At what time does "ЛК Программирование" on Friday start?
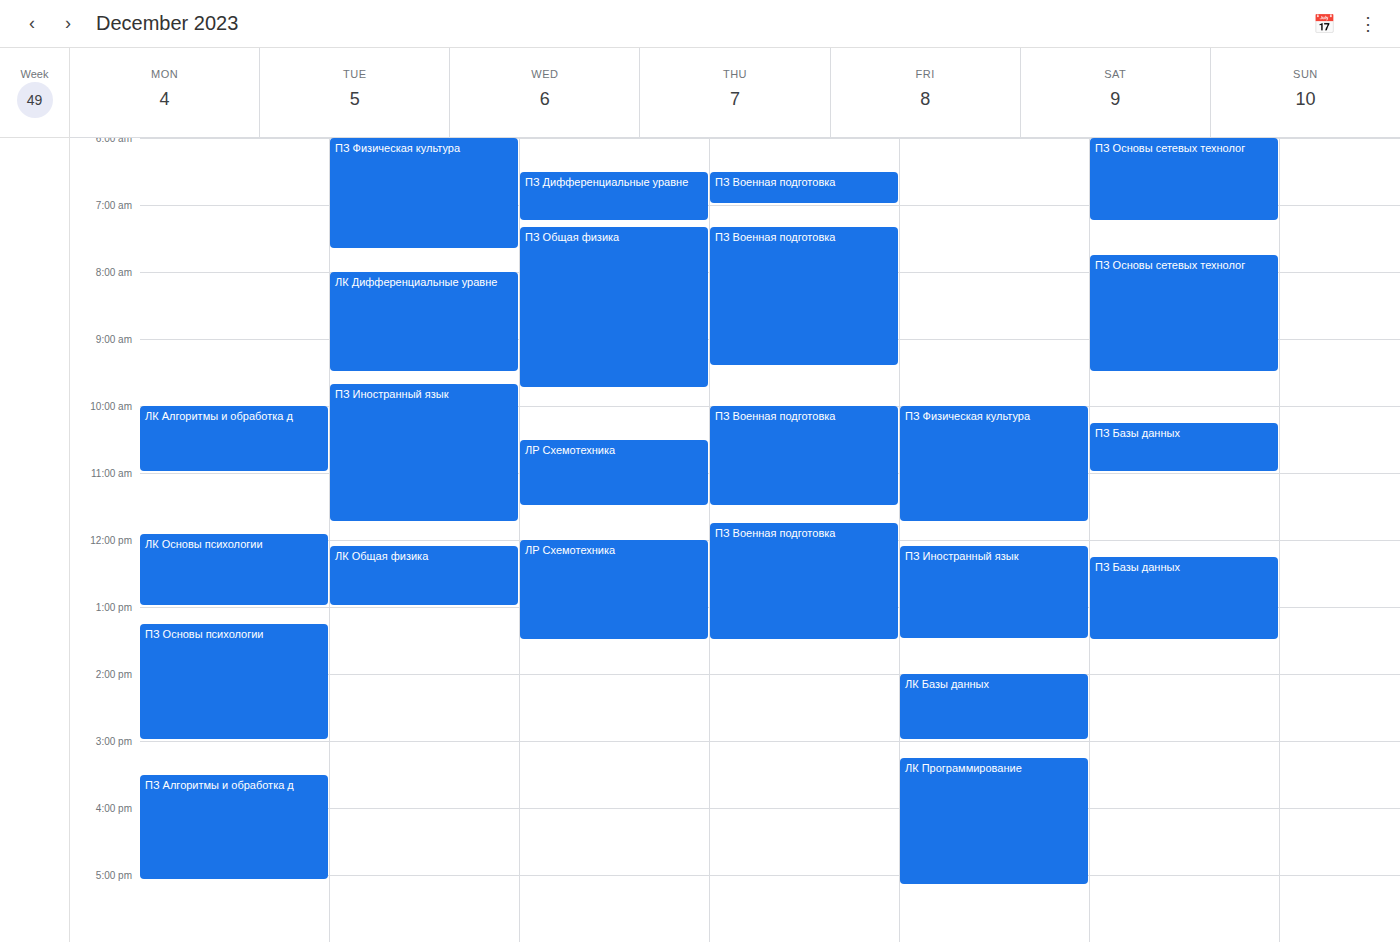
3:15 PM